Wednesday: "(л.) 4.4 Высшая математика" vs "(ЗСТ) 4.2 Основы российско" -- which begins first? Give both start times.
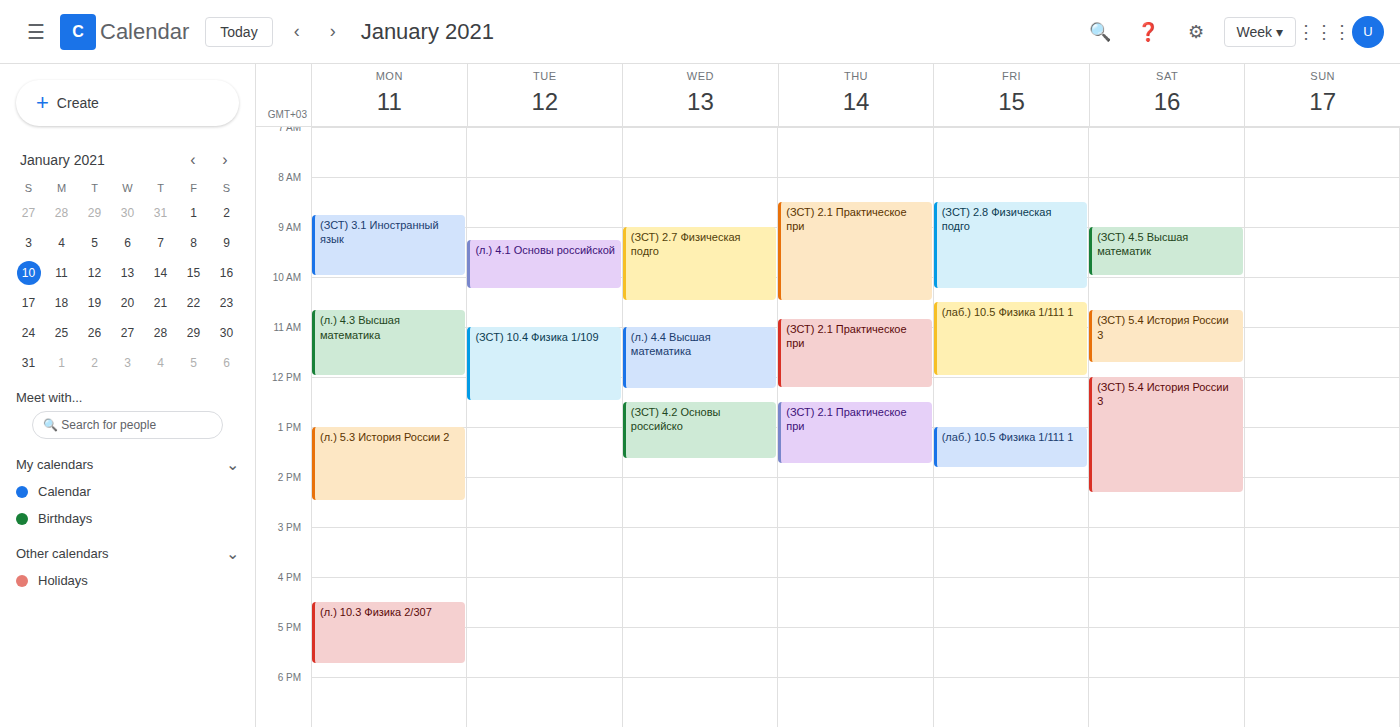
"(л.) 4.4 Высшая математика" 11:00 AM; "(ЗСТ) 4.2 Основы российско" 12:30 PM.